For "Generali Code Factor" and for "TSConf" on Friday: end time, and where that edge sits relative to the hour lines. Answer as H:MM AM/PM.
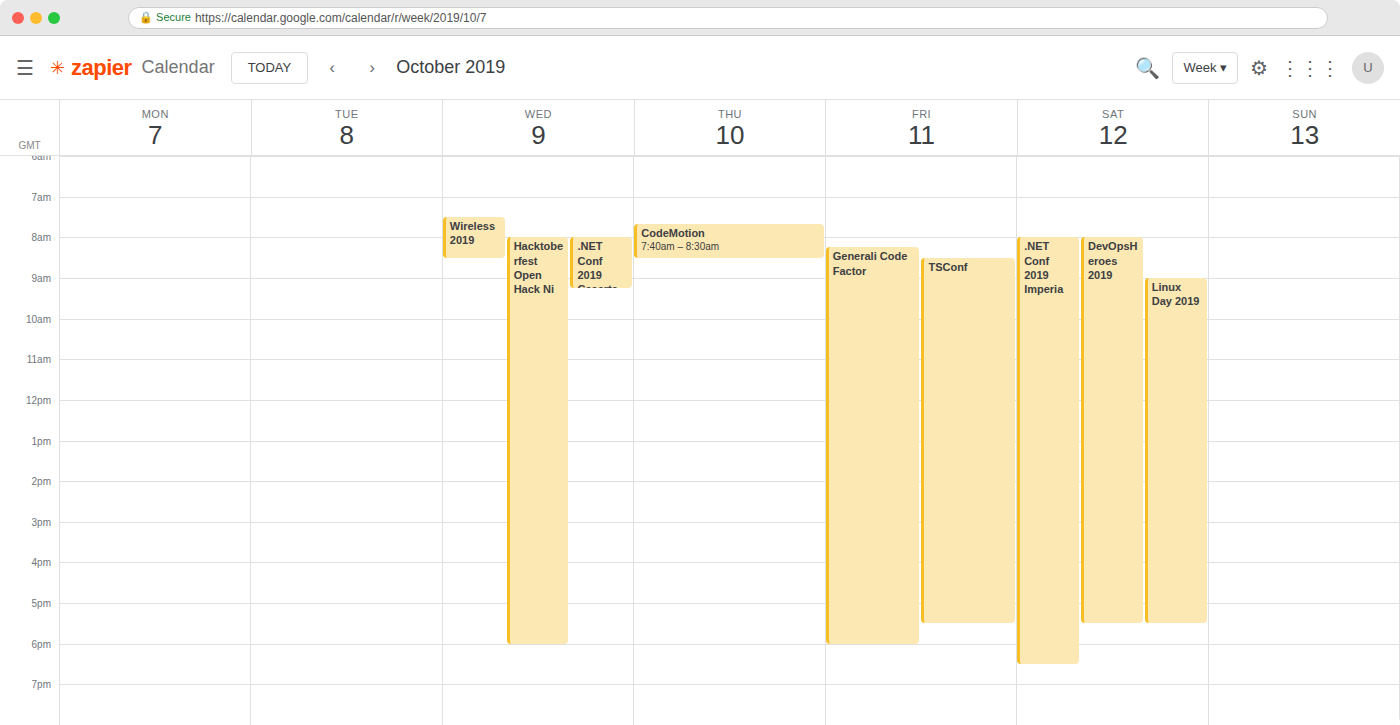
"Generali Code Factor": 6:00 PM, exactly on the 6 PM line. "TSConf": 5:30 PM, halfway between the 5 PM and 6 PM lines.